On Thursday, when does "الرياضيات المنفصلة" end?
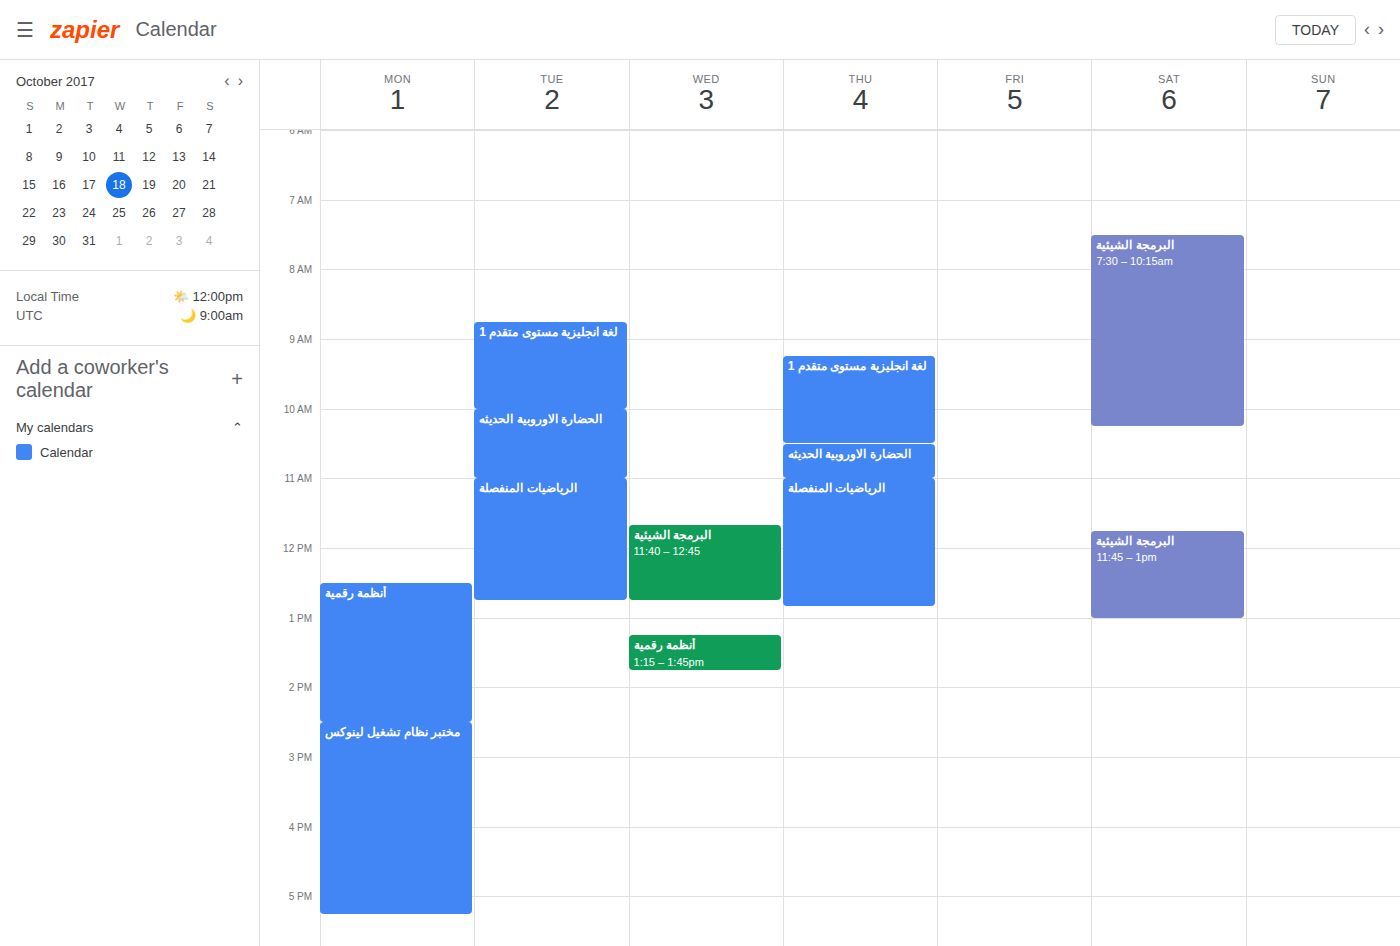
12:50 PM